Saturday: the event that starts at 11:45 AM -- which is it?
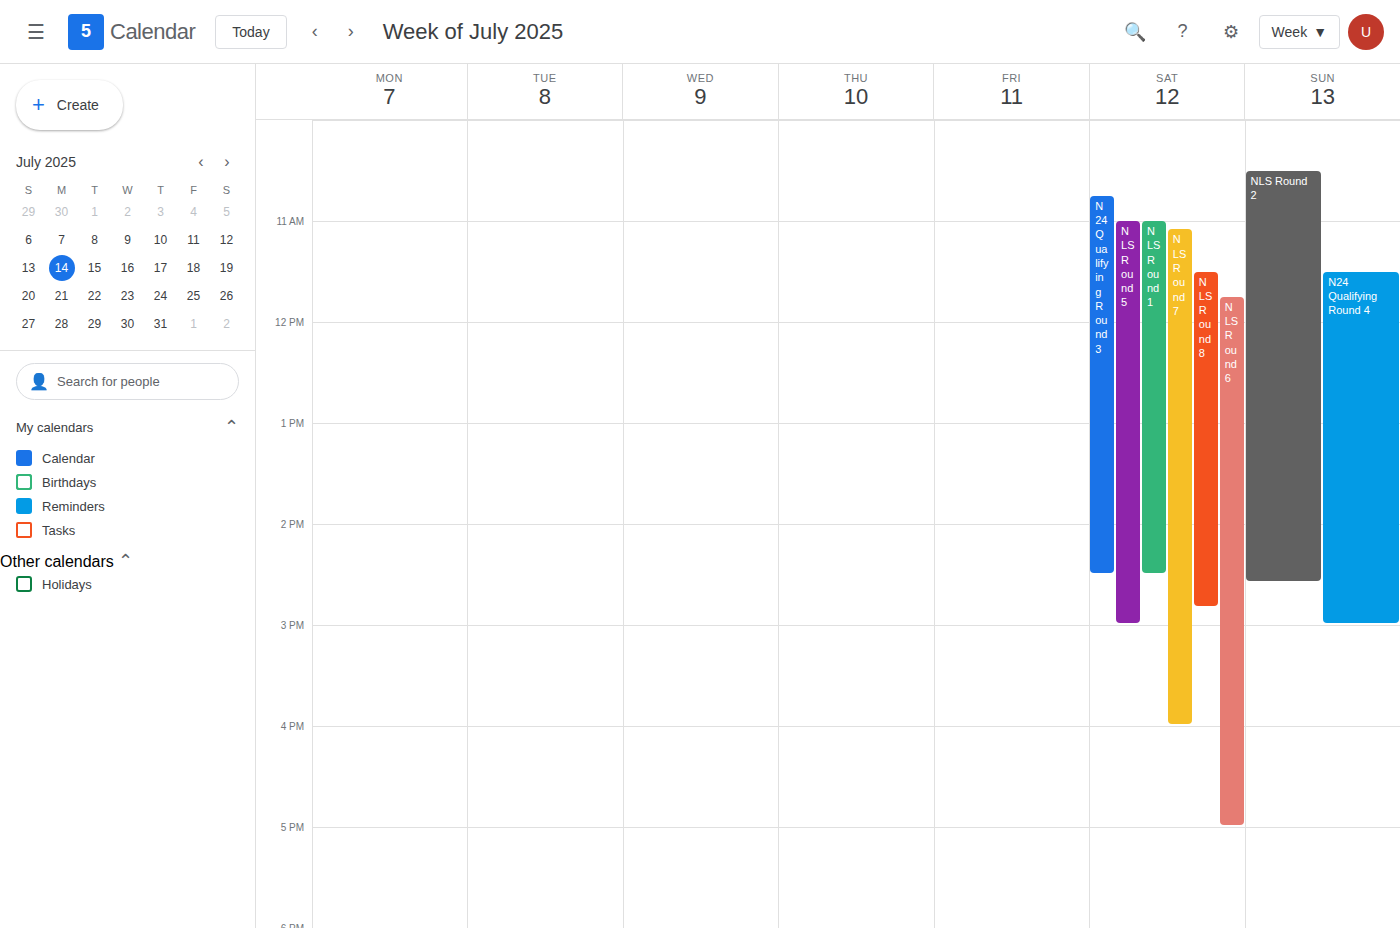
"NLS Round 6"